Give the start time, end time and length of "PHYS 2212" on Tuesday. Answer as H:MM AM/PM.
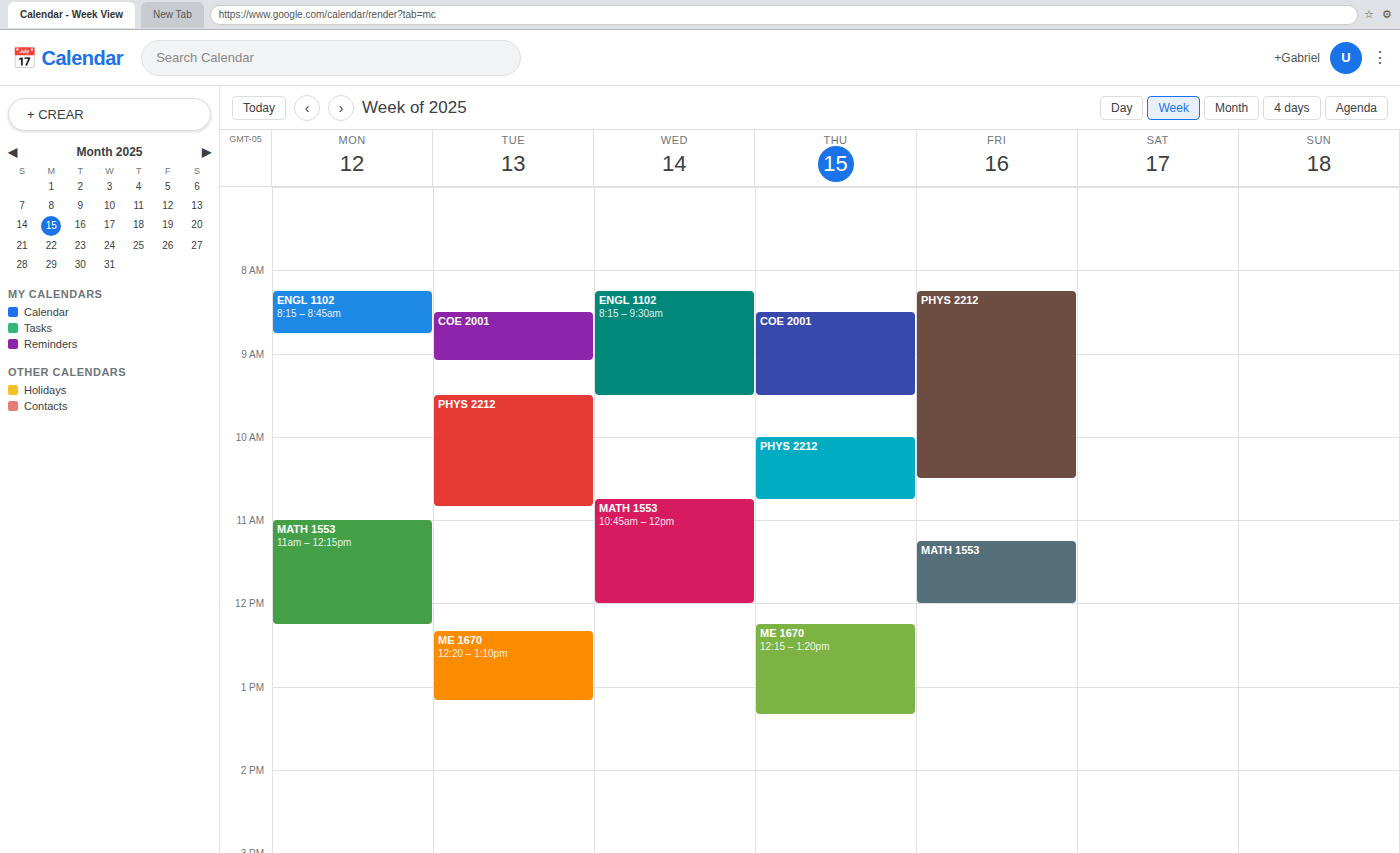
9:30 AM to 10:50 AM, 1 hour 20 minutes